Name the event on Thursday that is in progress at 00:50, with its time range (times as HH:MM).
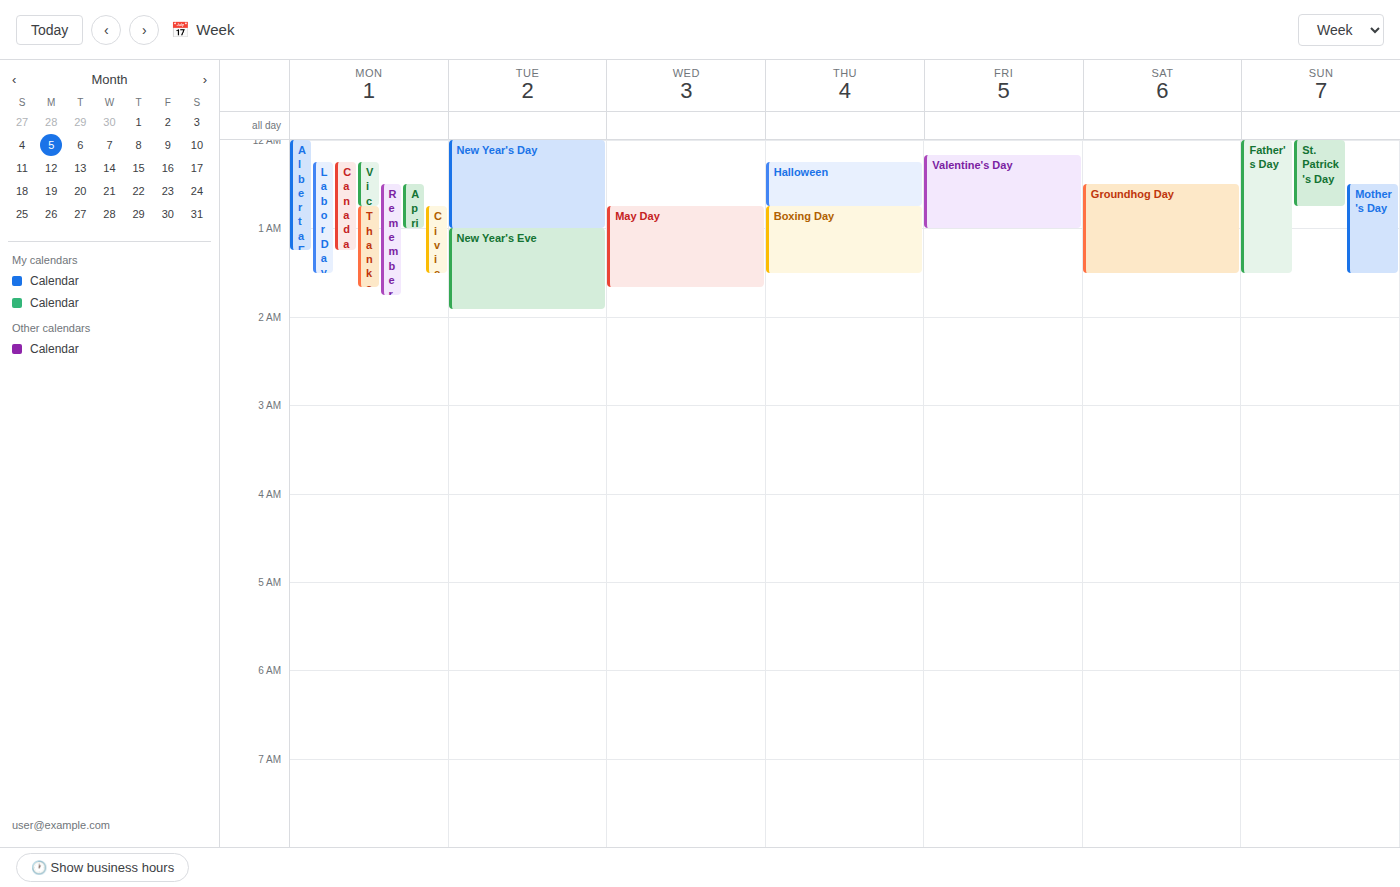
"Boxing Day", 00:45 to 01:30